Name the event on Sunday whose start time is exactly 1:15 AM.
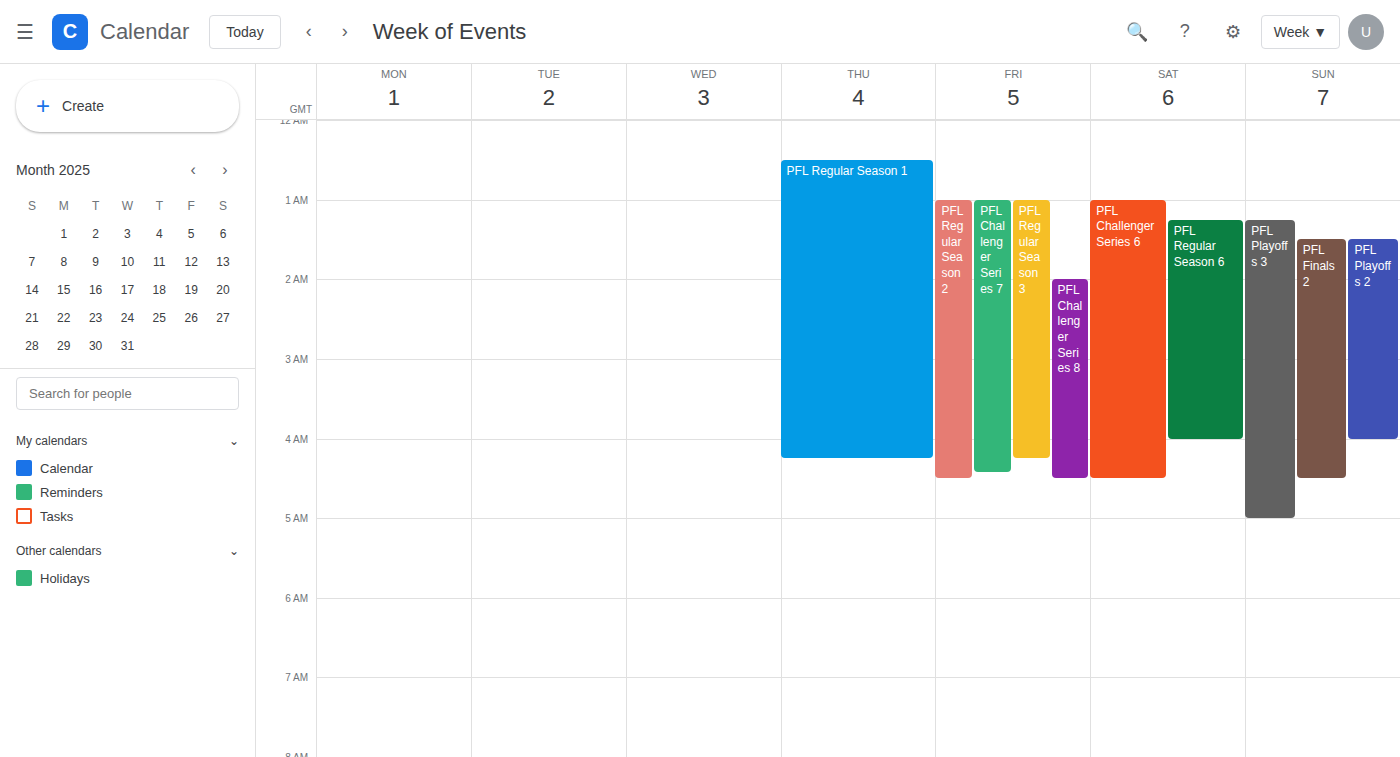
"PFL Playoffs 3"